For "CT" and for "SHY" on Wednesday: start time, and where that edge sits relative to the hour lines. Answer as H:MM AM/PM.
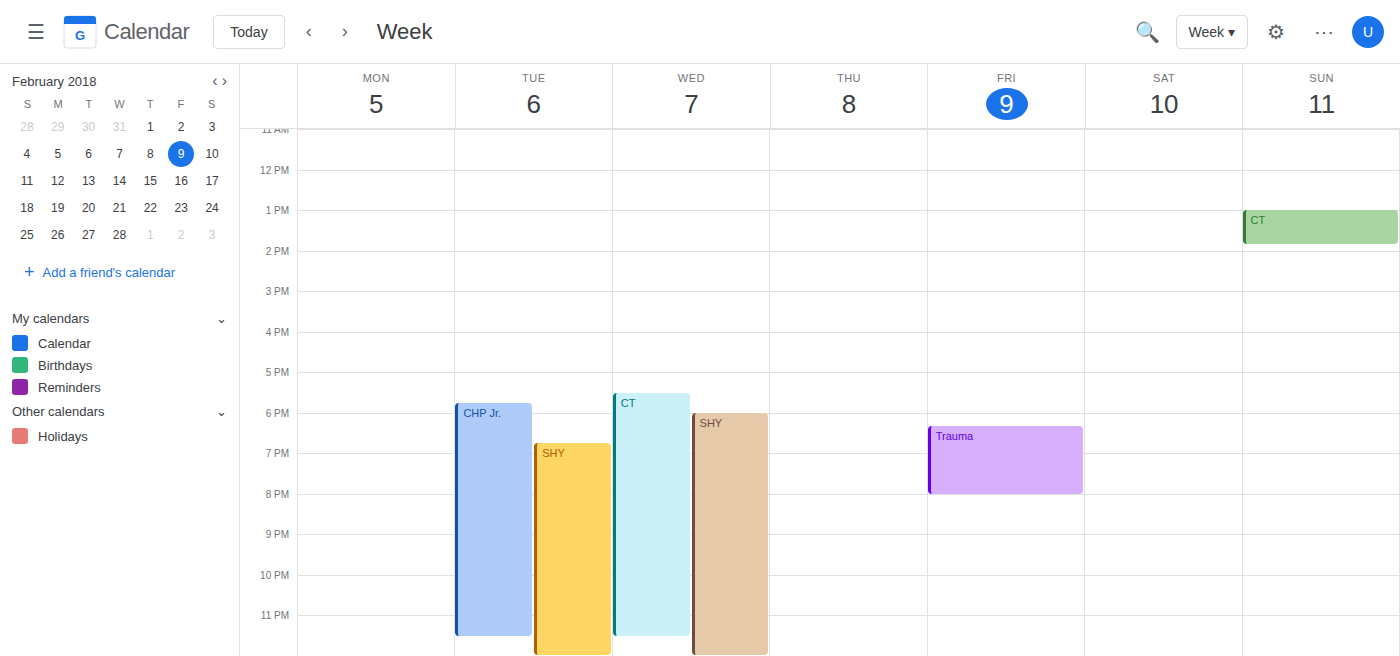
"CT": 5:30 PM, halfway between the 5 PM and 6 PM lines. "SHY": 6:00 PM, exactly on the 6 PM line.